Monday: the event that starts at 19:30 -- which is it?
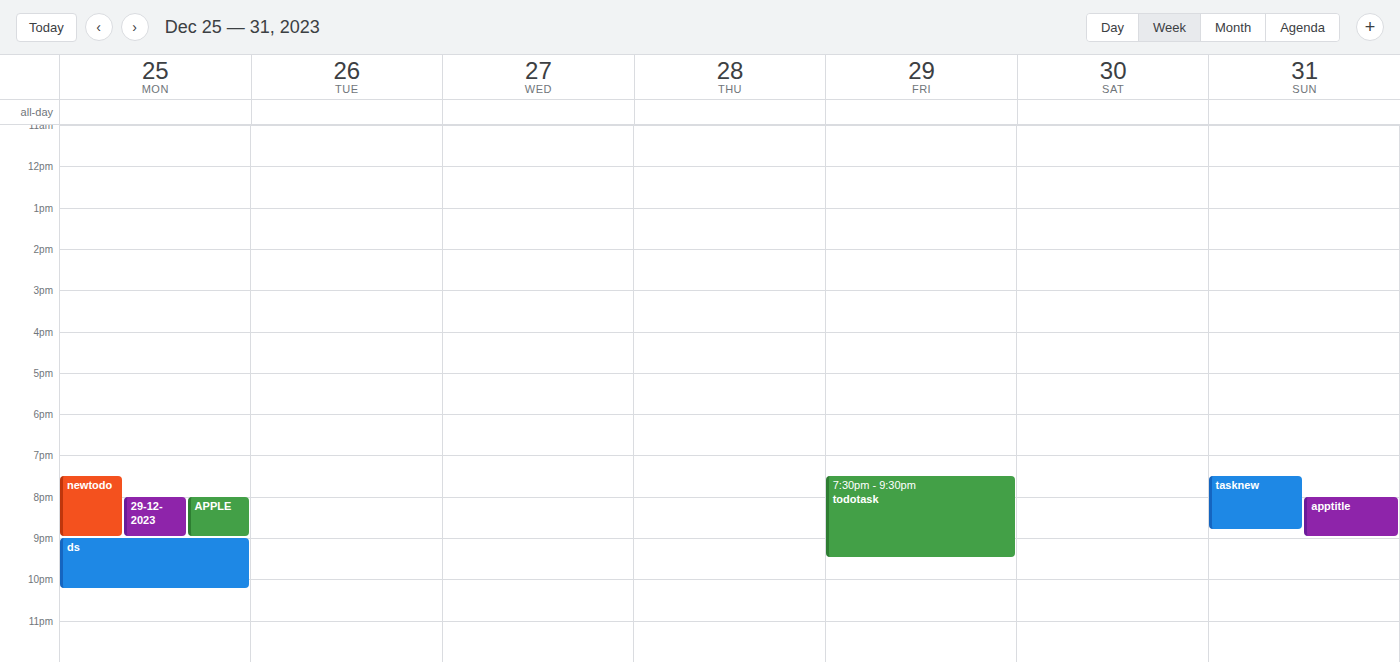
"newtodo"